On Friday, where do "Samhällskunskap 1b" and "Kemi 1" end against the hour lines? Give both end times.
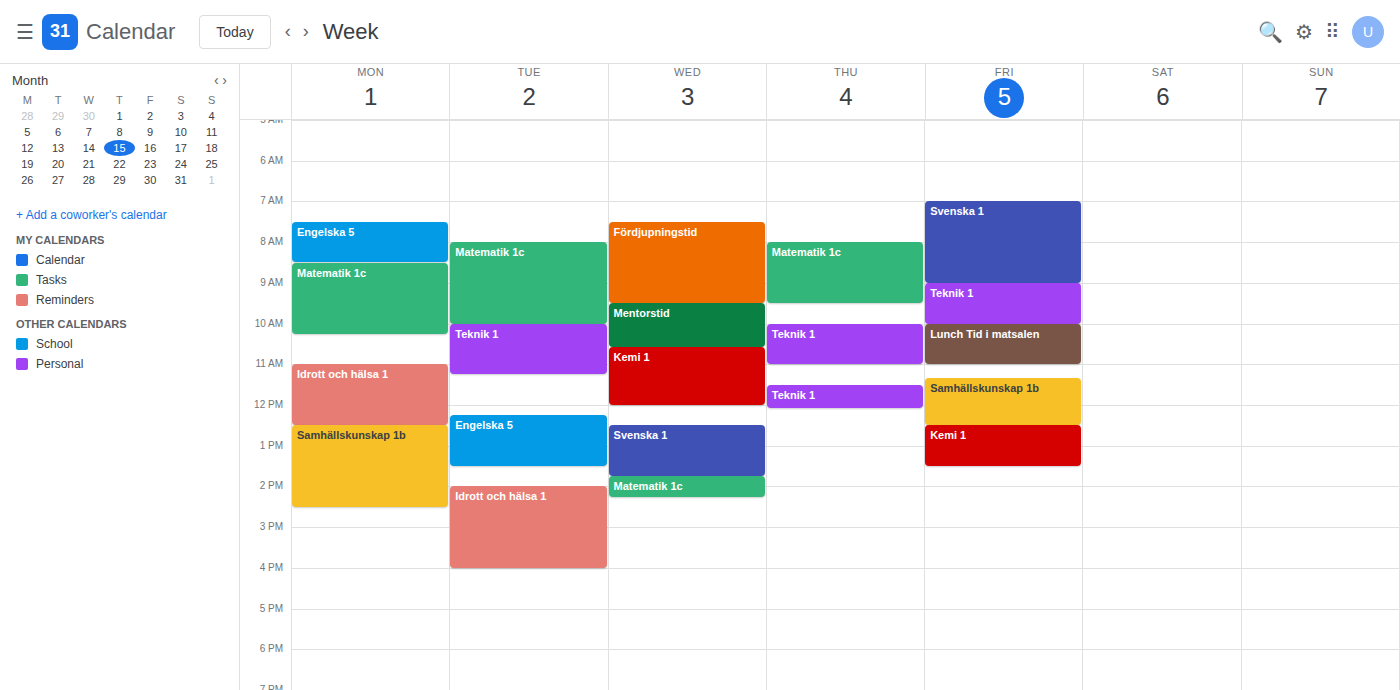
"Samhällskunskap 1b": 12:30, halfway between the 12:00 and 13:00 lines. "Kemi 1": 13:30, halfway between the 13:00 and 14:00 lines.